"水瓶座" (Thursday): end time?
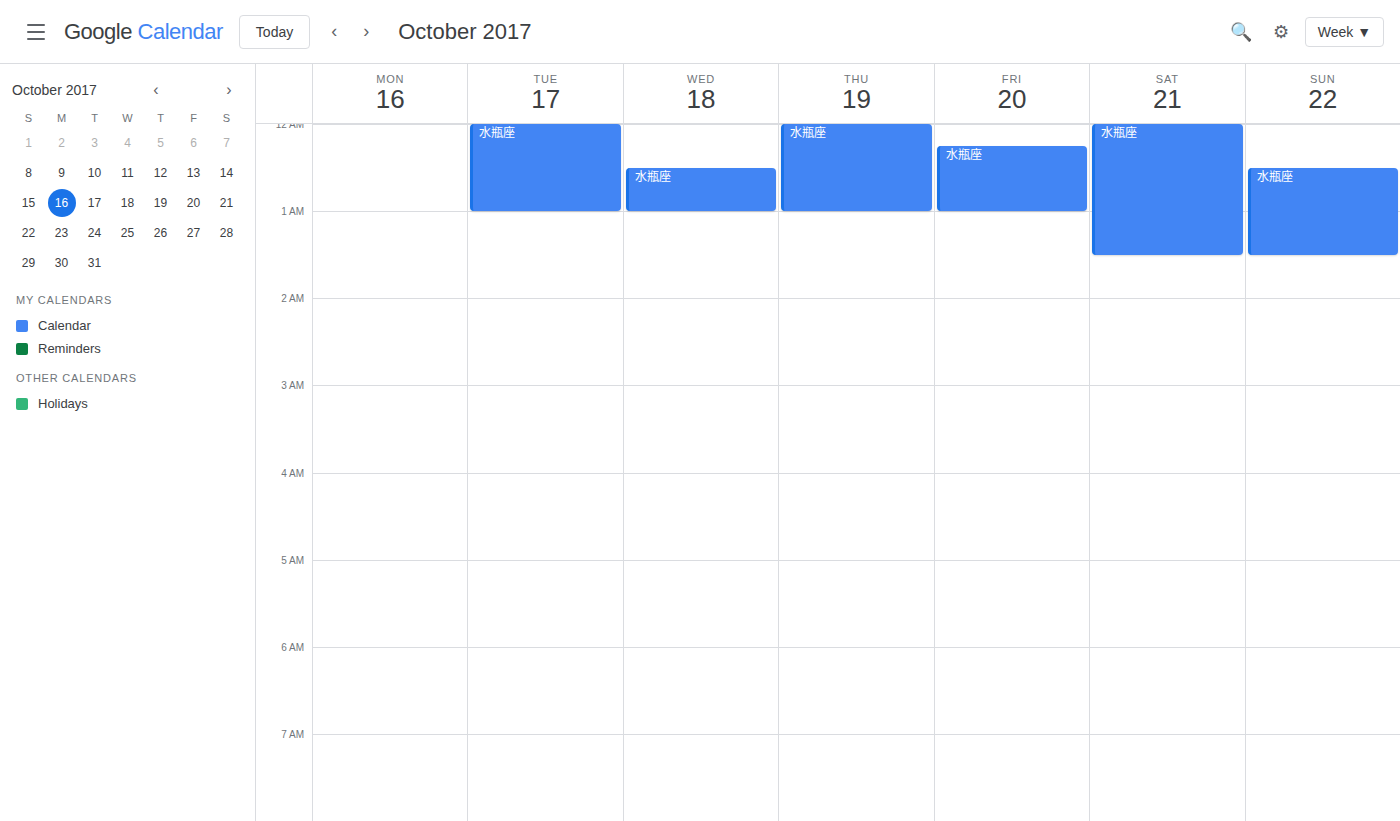
1:00 AM